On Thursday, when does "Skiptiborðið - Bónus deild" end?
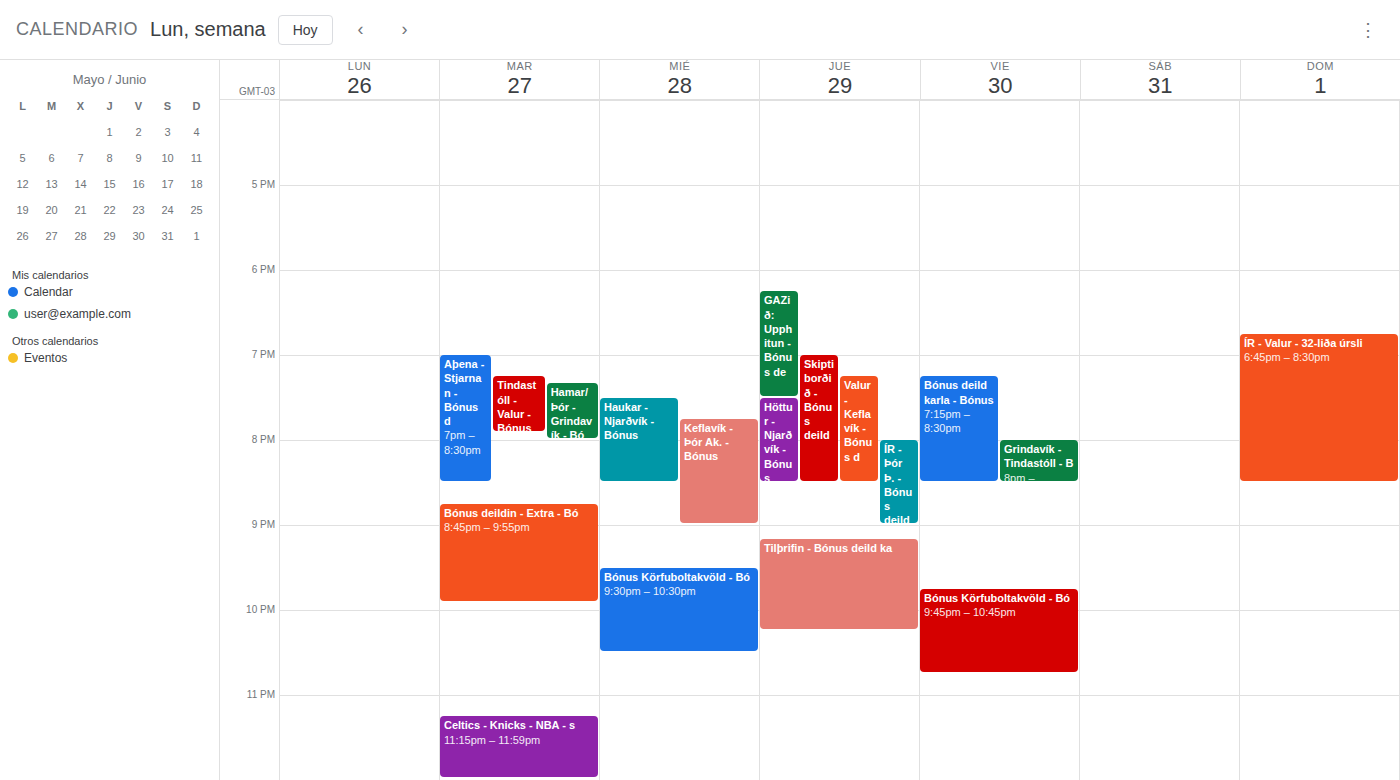
8:30 PM